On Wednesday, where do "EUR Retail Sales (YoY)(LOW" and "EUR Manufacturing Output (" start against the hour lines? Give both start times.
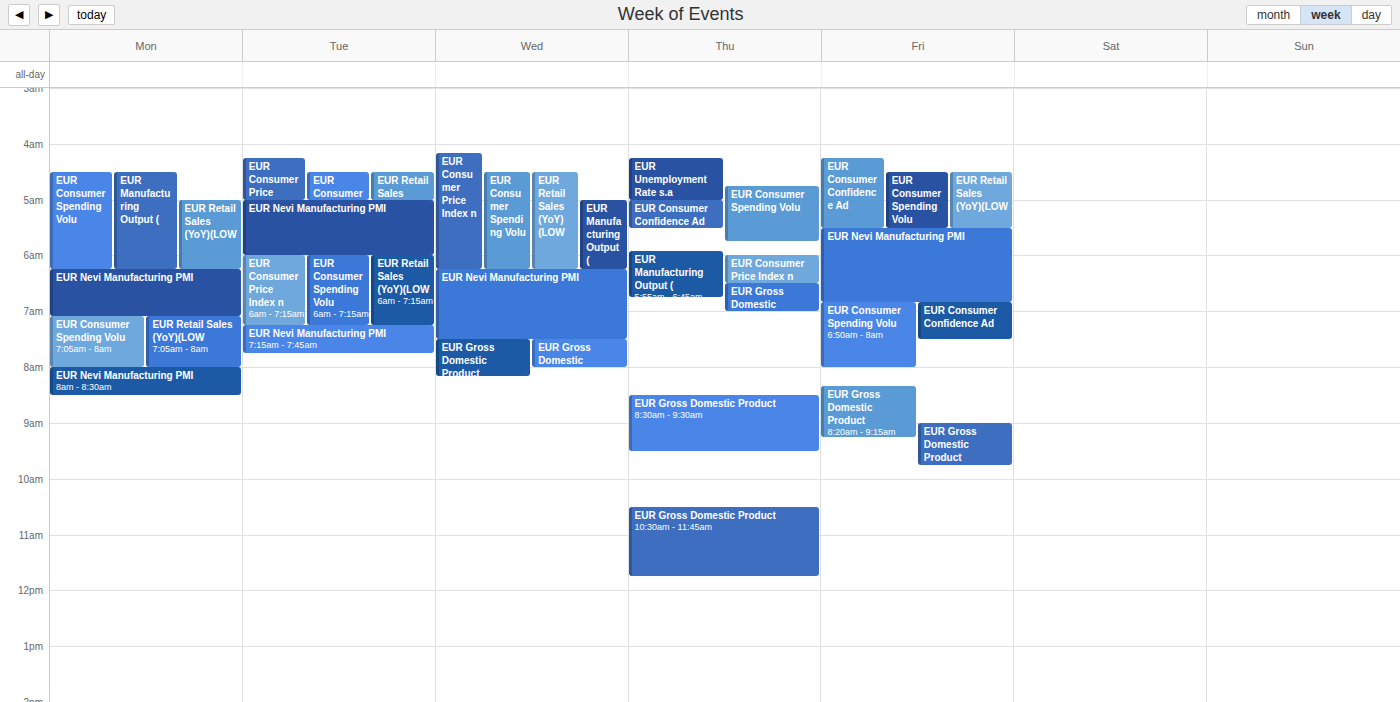
"EUR Retail Sales (YoY)(LOW": 4:30 AM, halfway between the 4 AM and 5 AM lines. "EUR Manufacturing Output (": 5:00 AM, exactly on the 5 AM line.